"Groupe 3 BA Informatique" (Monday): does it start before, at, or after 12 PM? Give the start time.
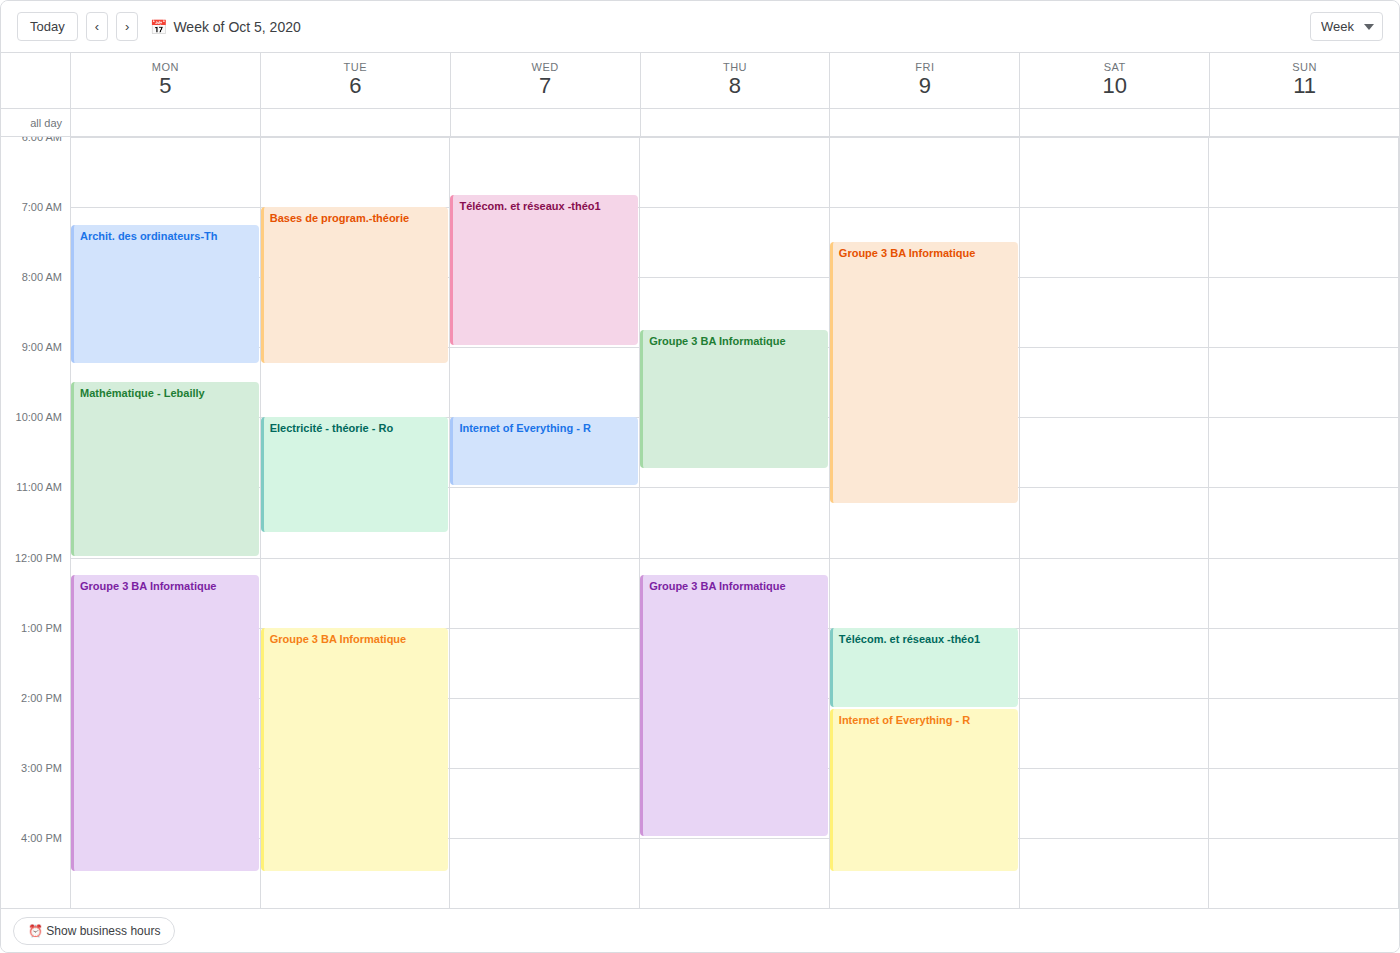
12:15 PM -- after 12 PM, 15 minutes below the 12 PM line.